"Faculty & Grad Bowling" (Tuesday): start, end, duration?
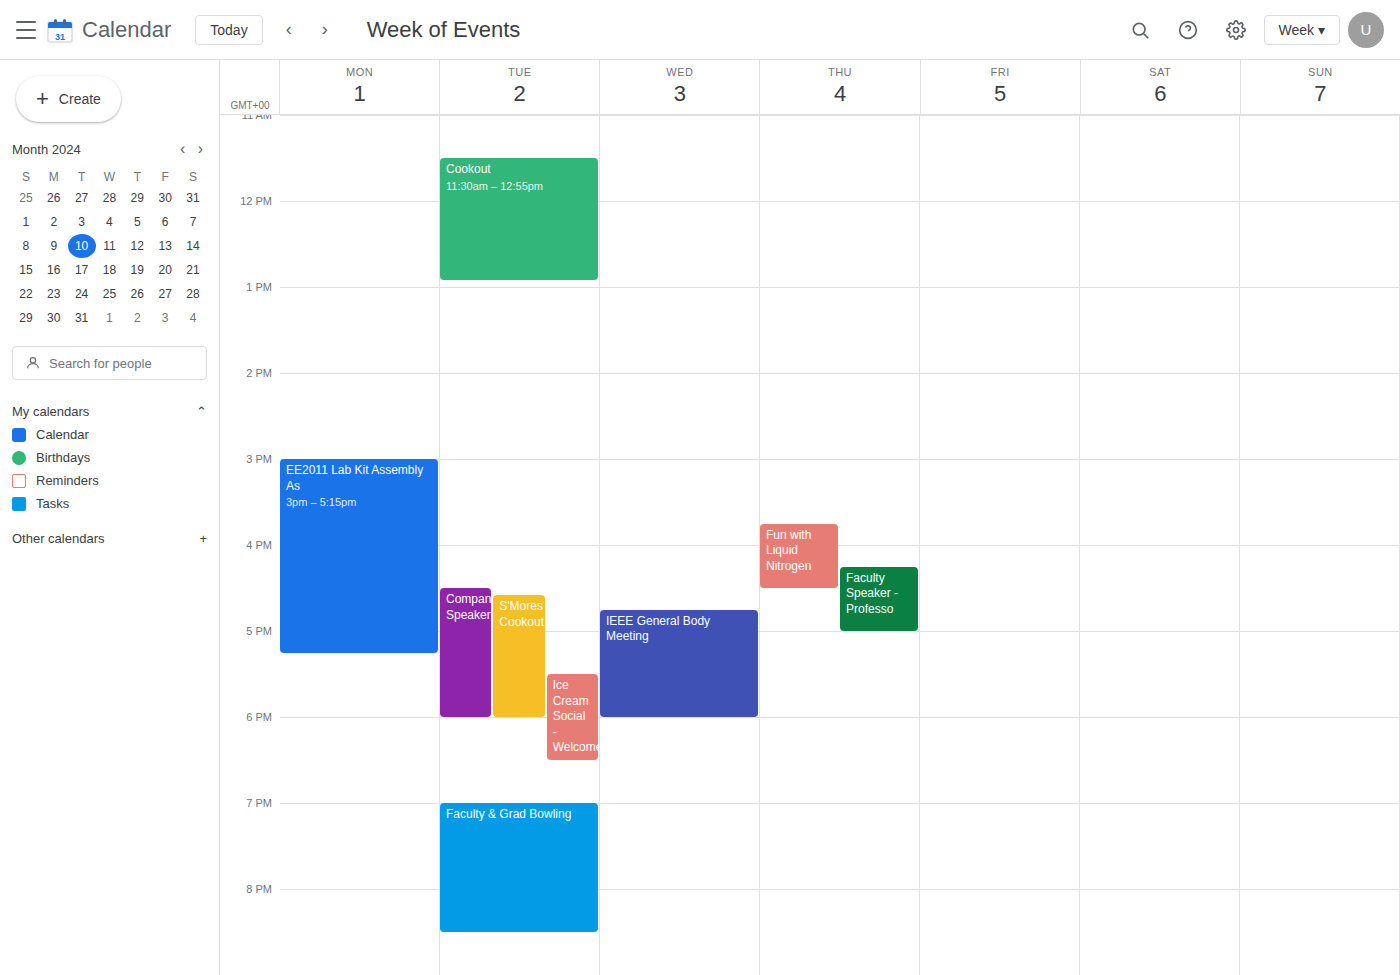
7:00 PM to 8:30 PM, 1 hour 30 minutes